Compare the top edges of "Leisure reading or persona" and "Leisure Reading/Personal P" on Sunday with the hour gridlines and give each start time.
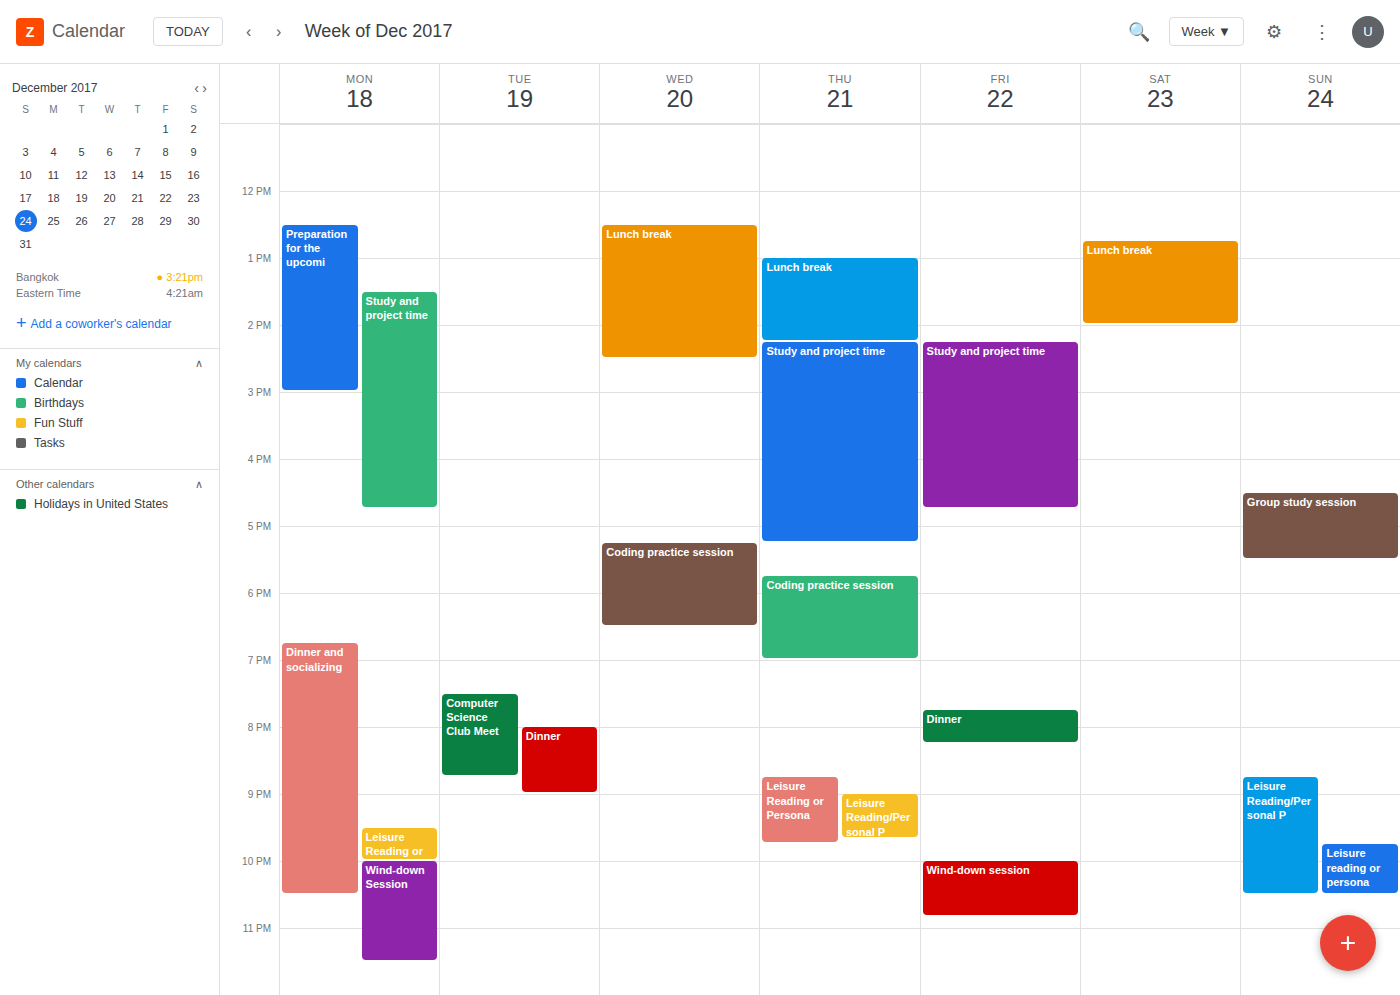
"Leisure reading or persona": 9:45 PM, neither: three quarters of the way from the 9 PM line to the 10 PM line. "Leisure Reading/Personal P": 8:45 PM, neither: three quarters of the way from the 8 PM line to the 9 PM line.